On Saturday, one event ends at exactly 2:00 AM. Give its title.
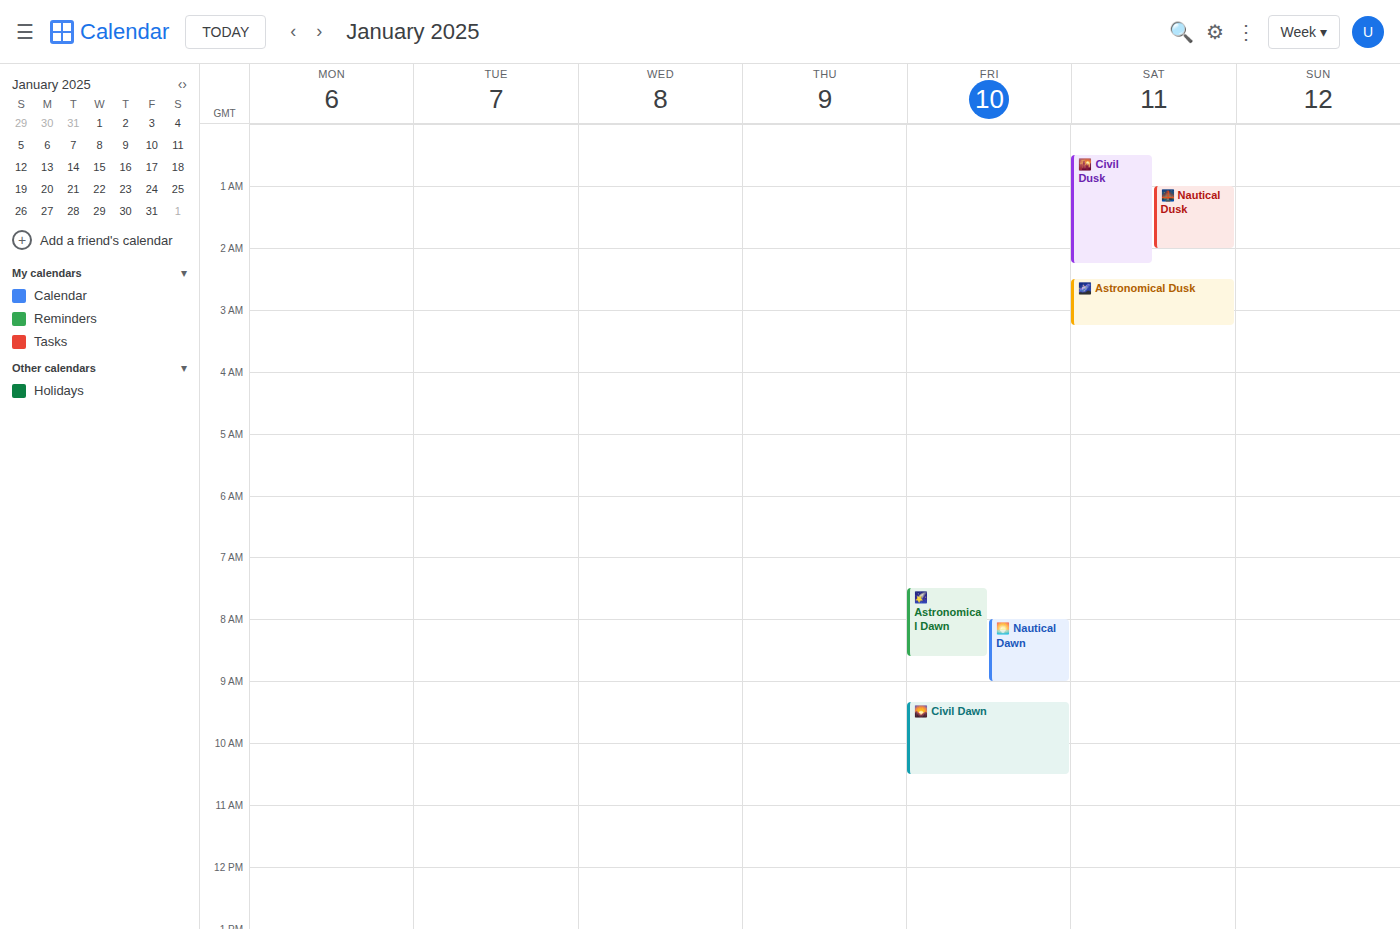
"🌉 Nautical Dusk"